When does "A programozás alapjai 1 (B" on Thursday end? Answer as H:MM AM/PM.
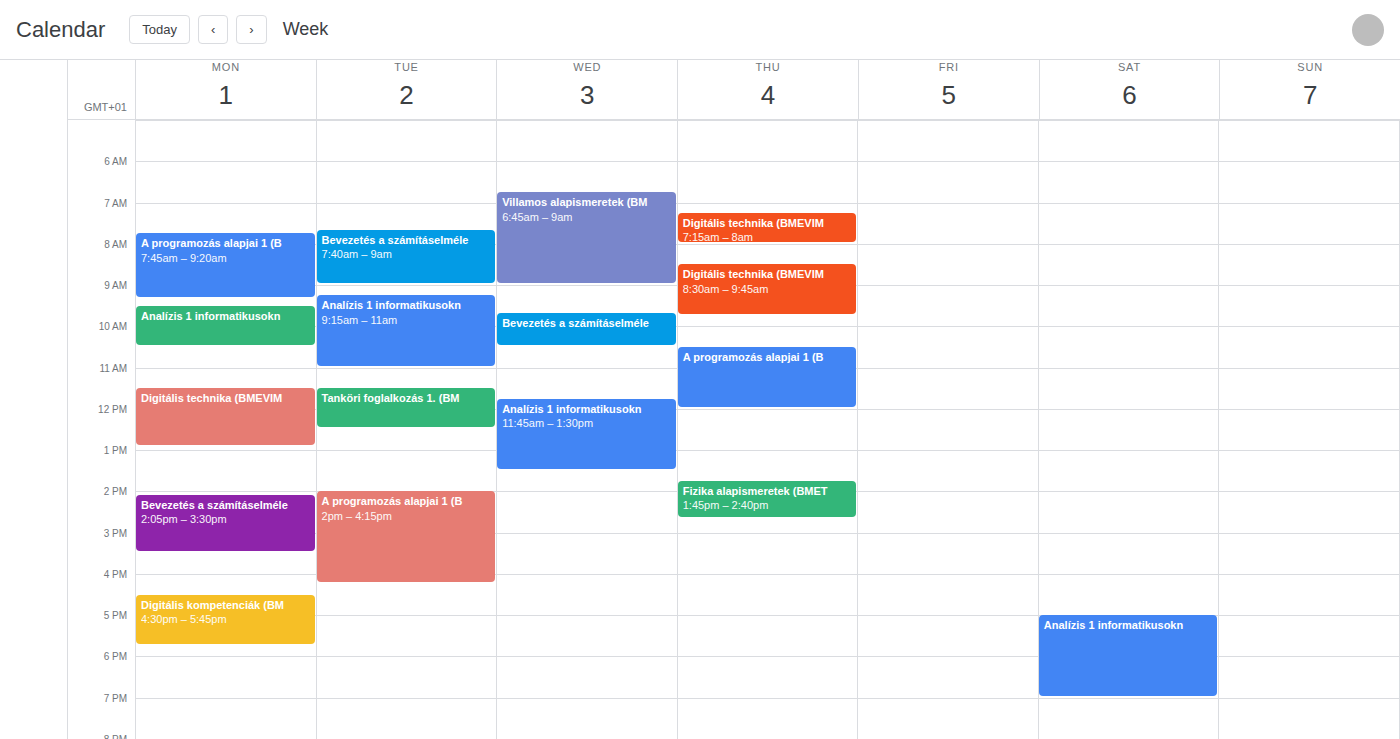
12:00 PM